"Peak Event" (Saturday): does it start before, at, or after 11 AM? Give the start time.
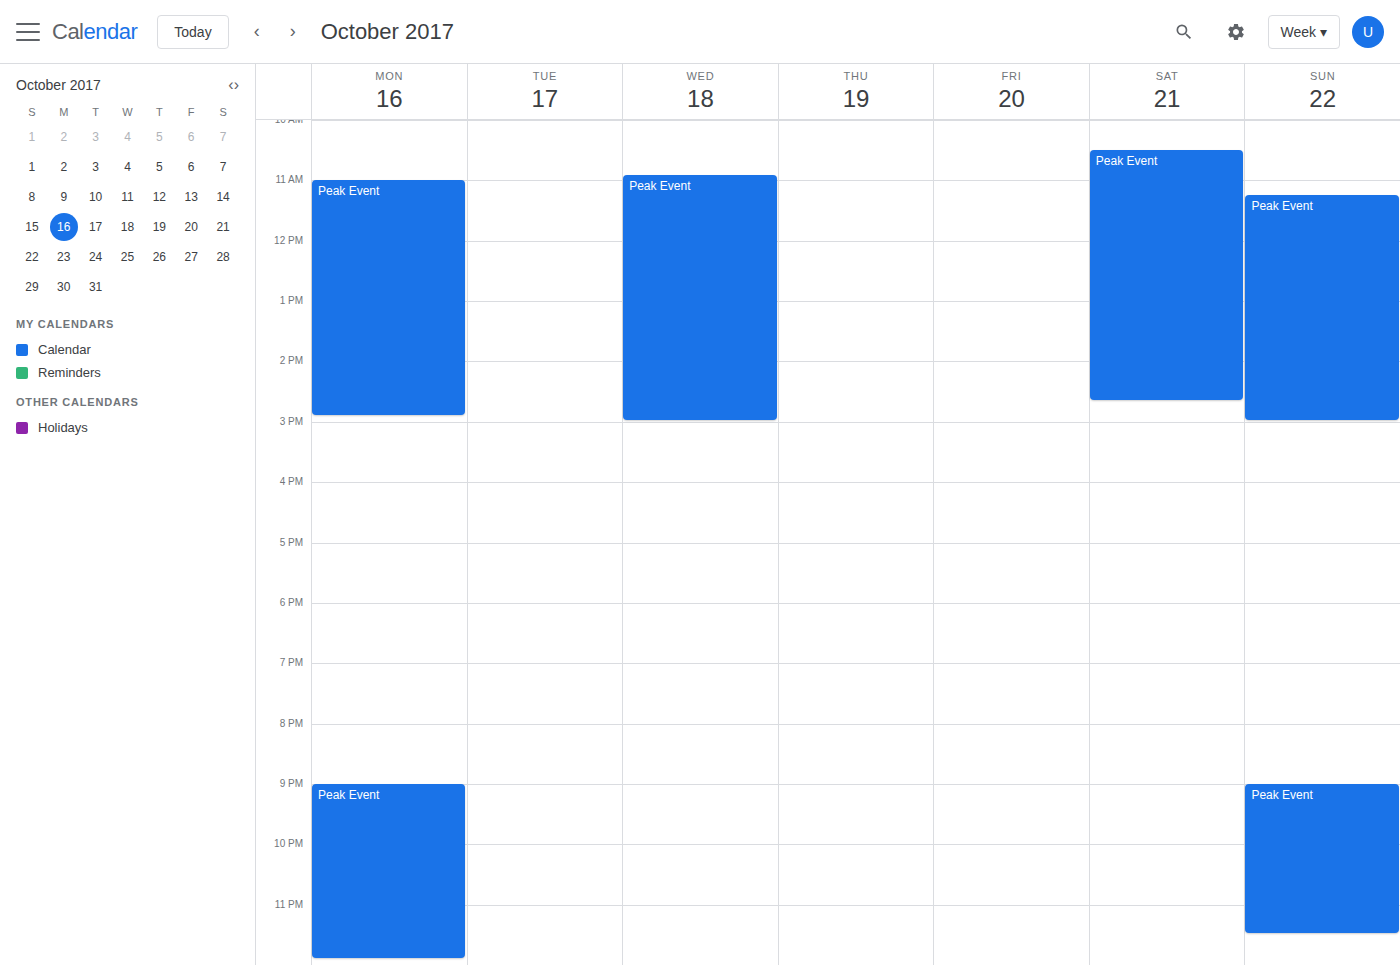
10:30 AM -- before 11 AM, 30 minutes above the 11 AM line.